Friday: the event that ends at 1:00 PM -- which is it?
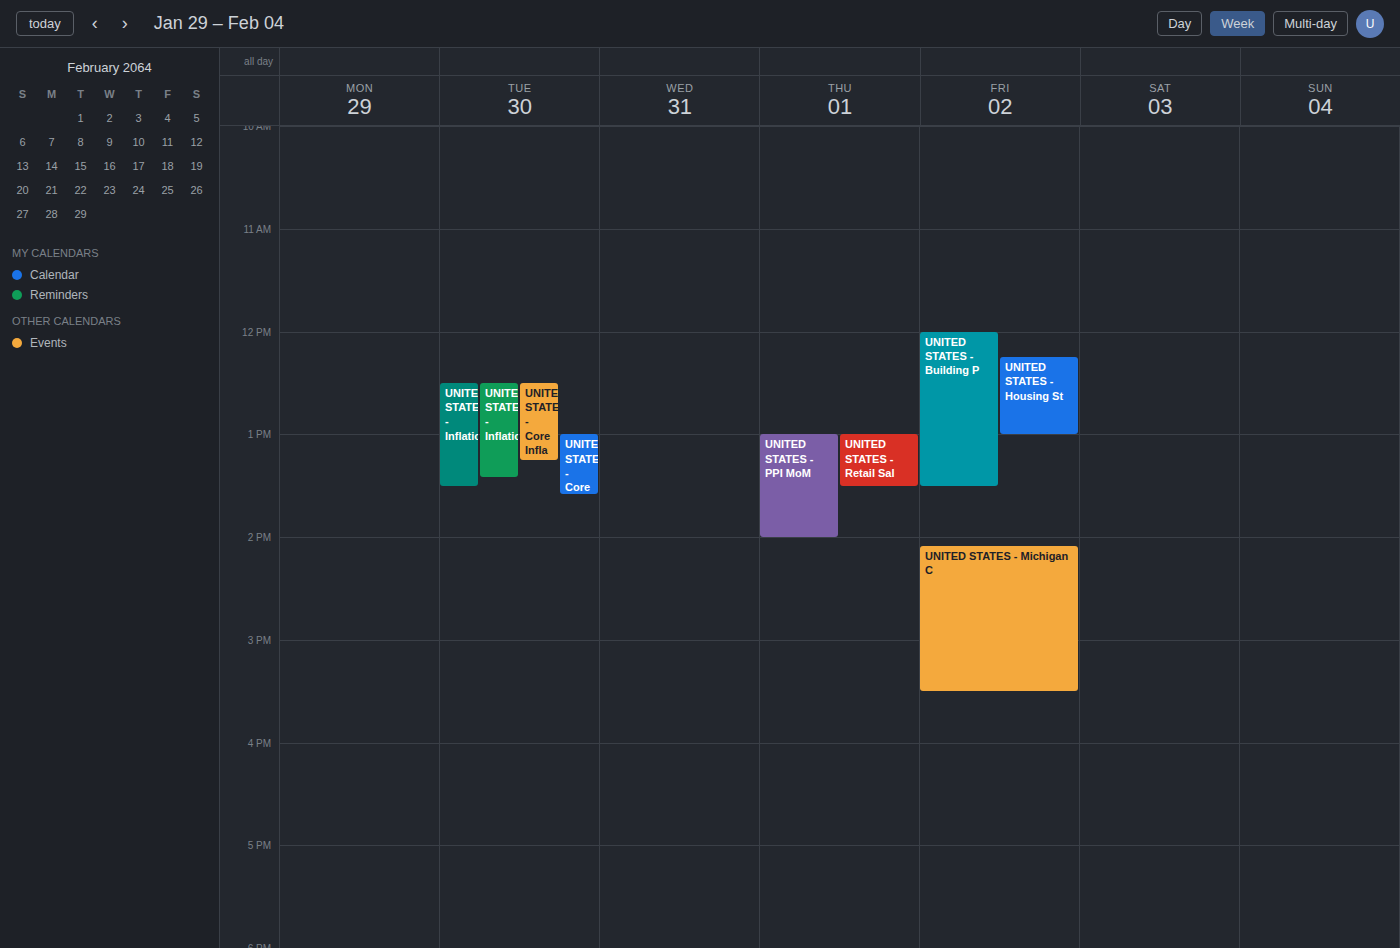
"UNITED STATES - Housing St"